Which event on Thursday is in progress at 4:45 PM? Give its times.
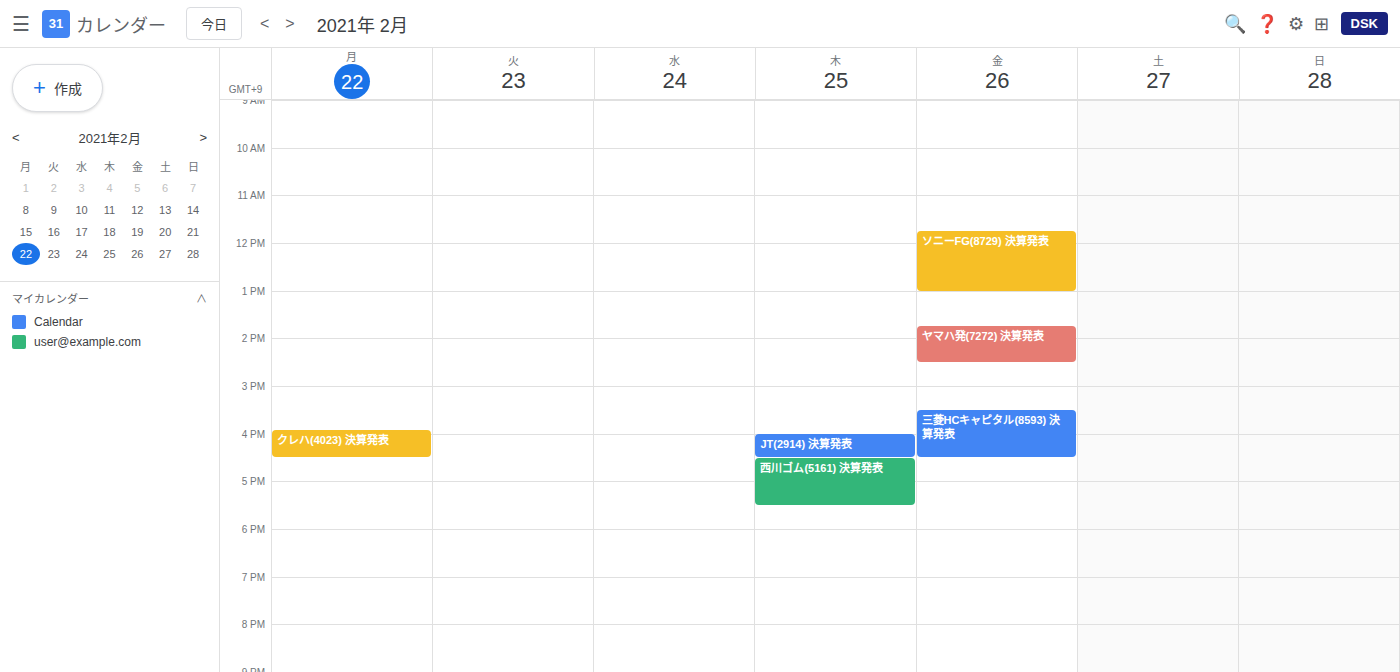
"西川ゴム(5161) 決算発表", 4:30 PM to 5:30 PM